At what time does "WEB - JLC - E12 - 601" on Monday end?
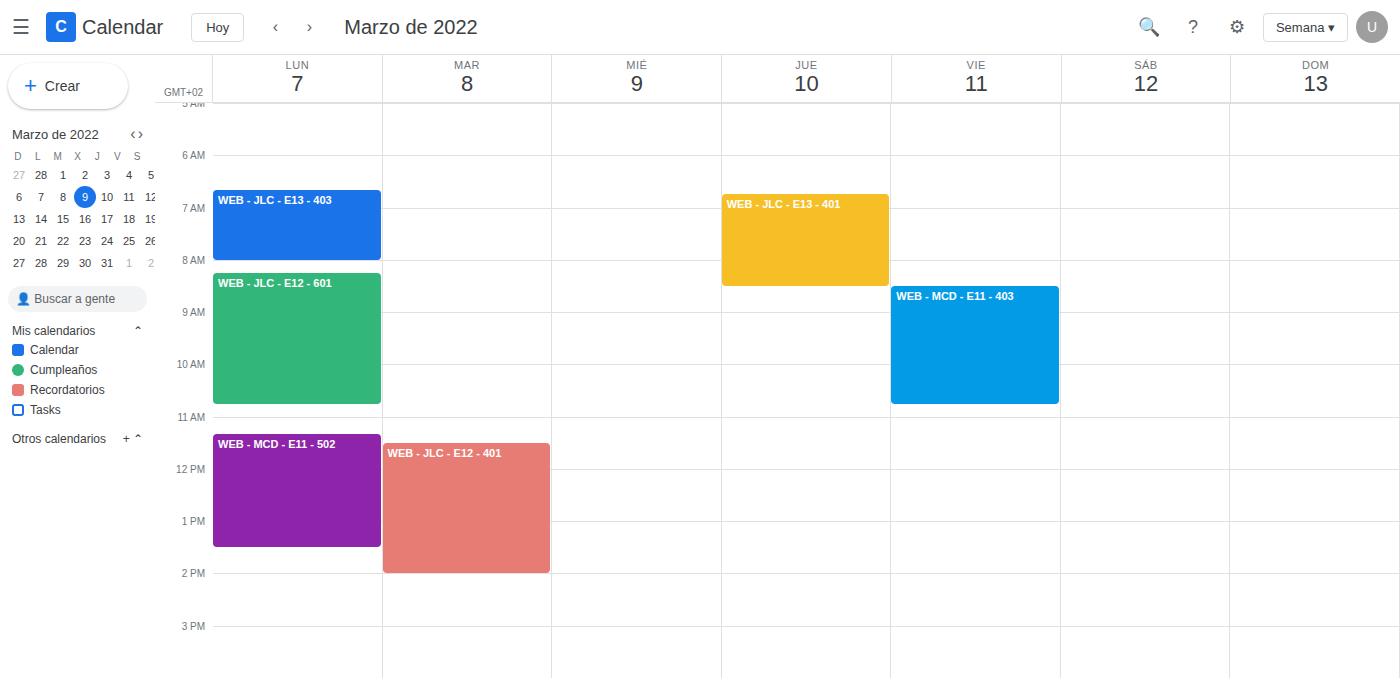
10:45 AM